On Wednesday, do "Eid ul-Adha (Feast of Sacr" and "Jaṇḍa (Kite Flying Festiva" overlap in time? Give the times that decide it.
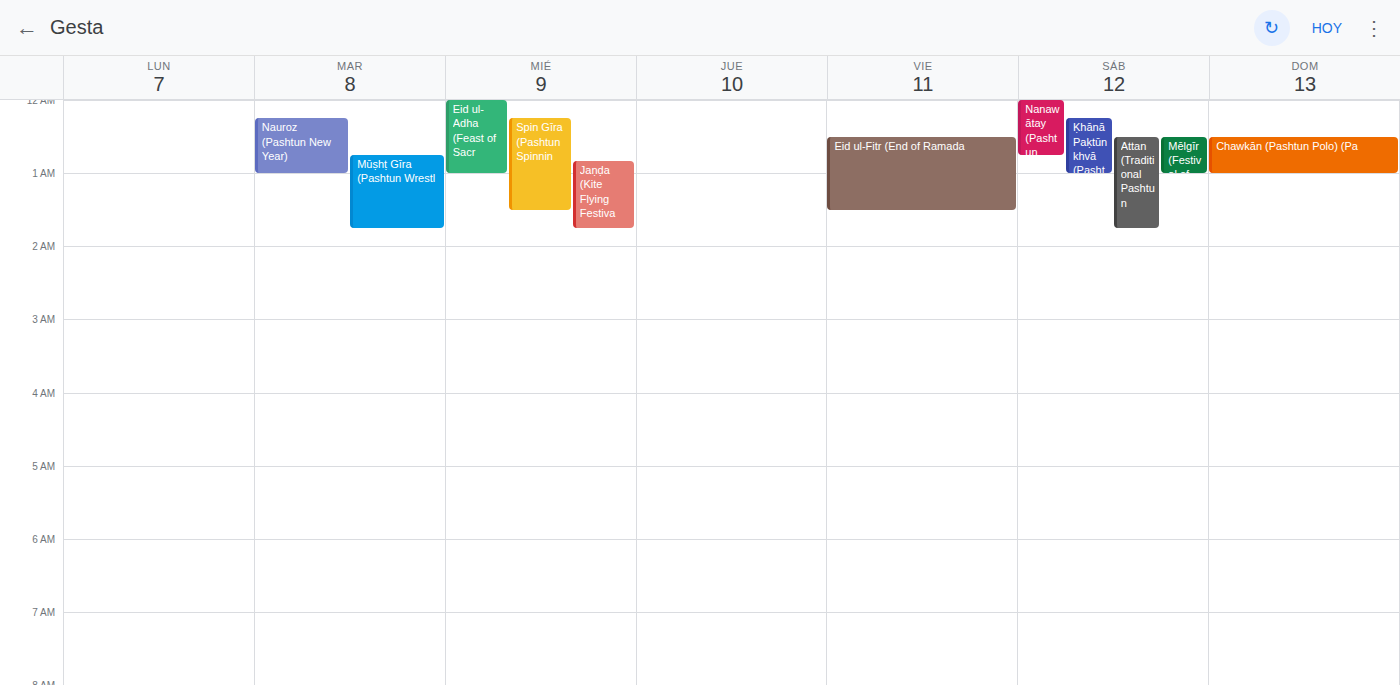
"Jaṇḍa (Kite Flying Festiva" starts at 12:50 AM, before "Eid ul-Adha (Feast of Sacr" ends at 1:00 AM -- they overlap.